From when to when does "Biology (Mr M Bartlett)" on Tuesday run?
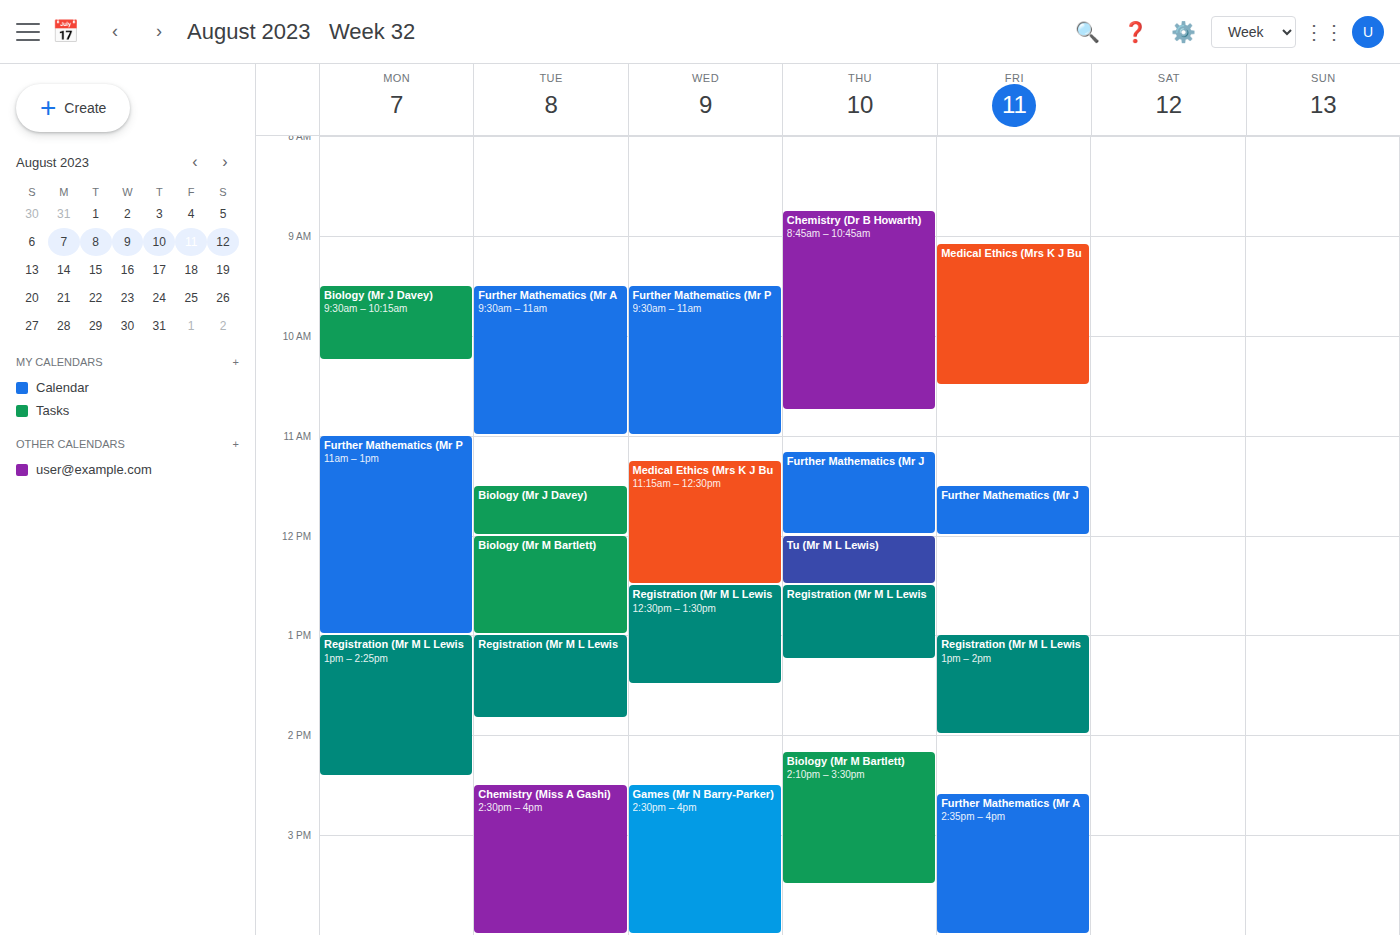
12:00 PM to 1:00 PM